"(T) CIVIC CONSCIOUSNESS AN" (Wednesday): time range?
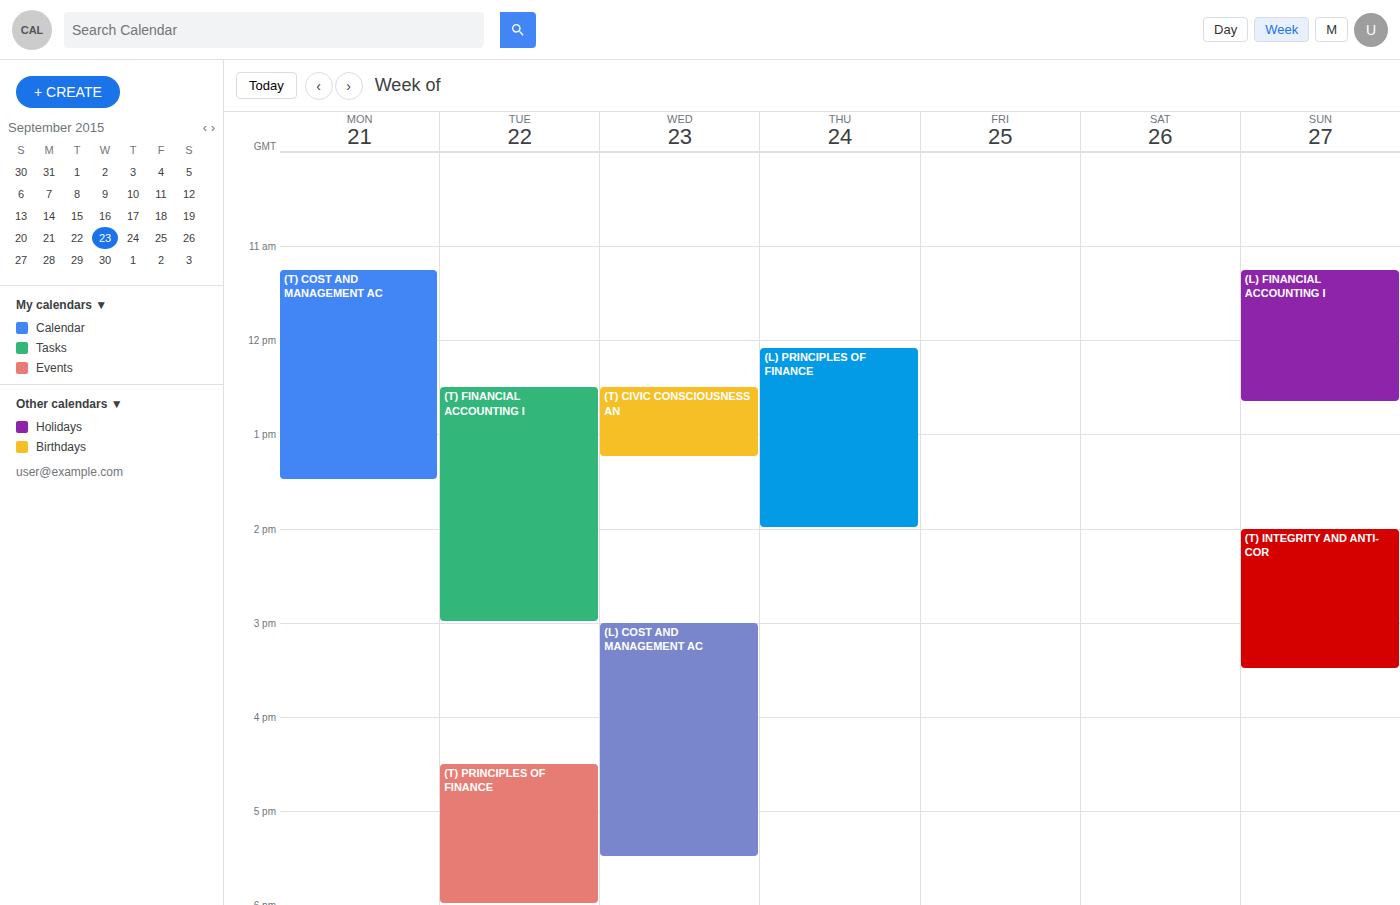
12:30 PM to 1:15 PM